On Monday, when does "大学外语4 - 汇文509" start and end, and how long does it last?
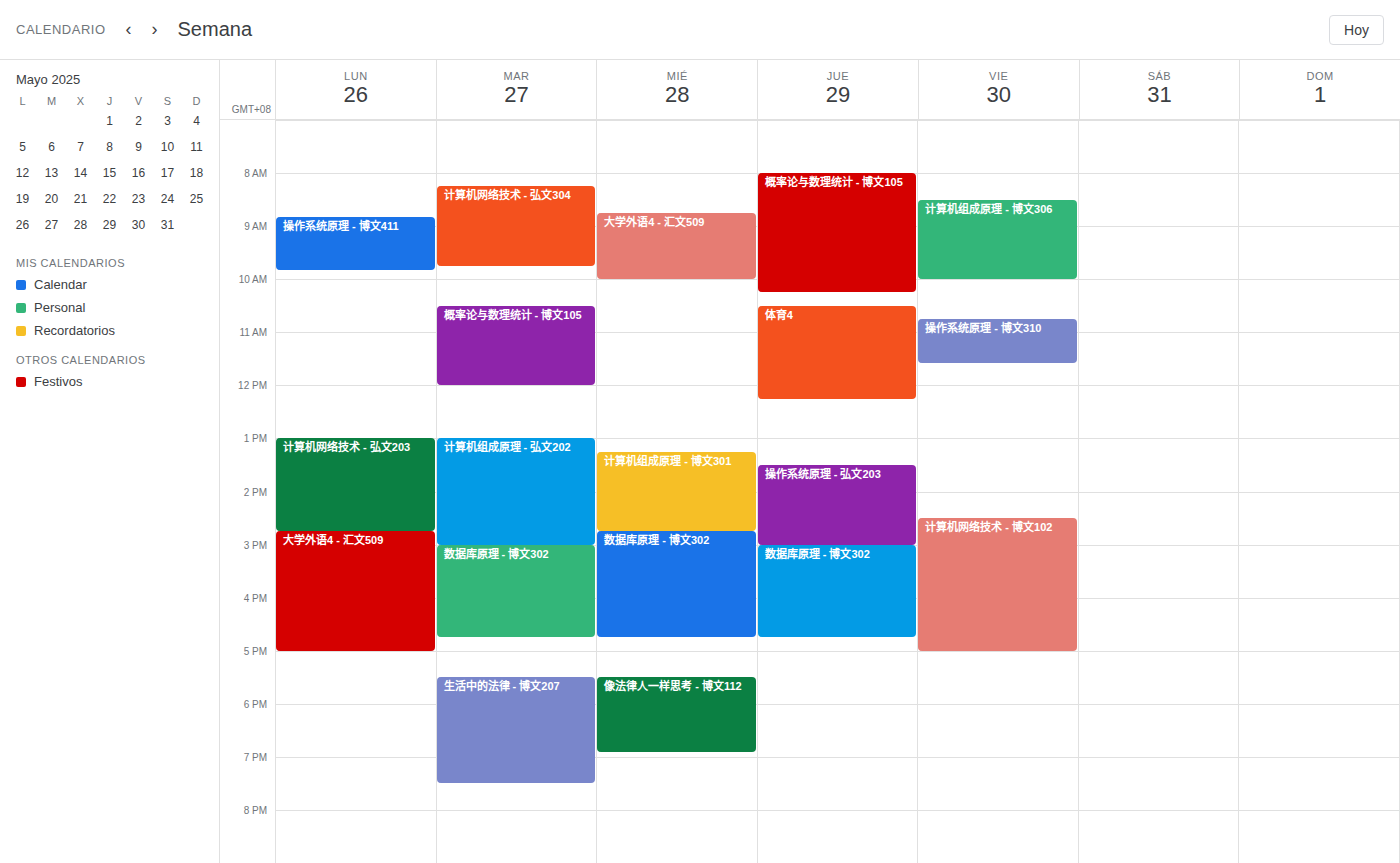
2:45 PM to 5:00 PM, 2 hours 15 minutes